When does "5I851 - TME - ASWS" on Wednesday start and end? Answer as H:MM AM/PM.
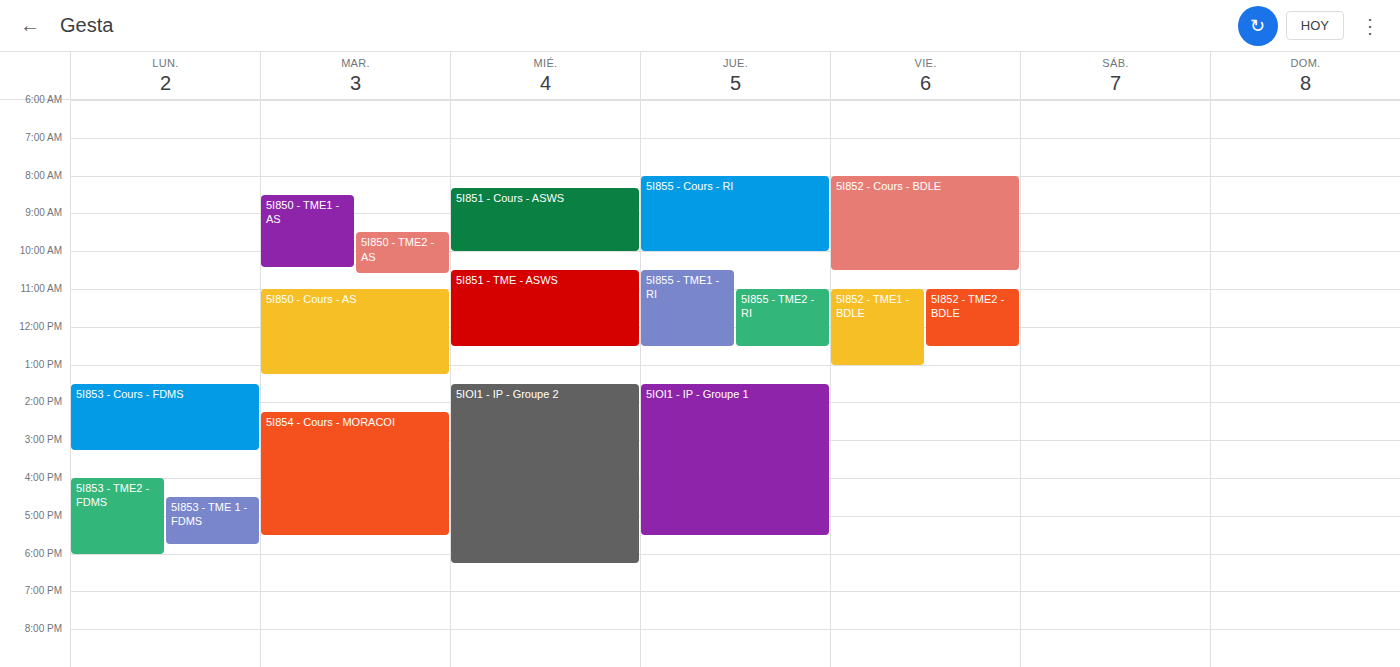
10:30 AM to 12:30 PM